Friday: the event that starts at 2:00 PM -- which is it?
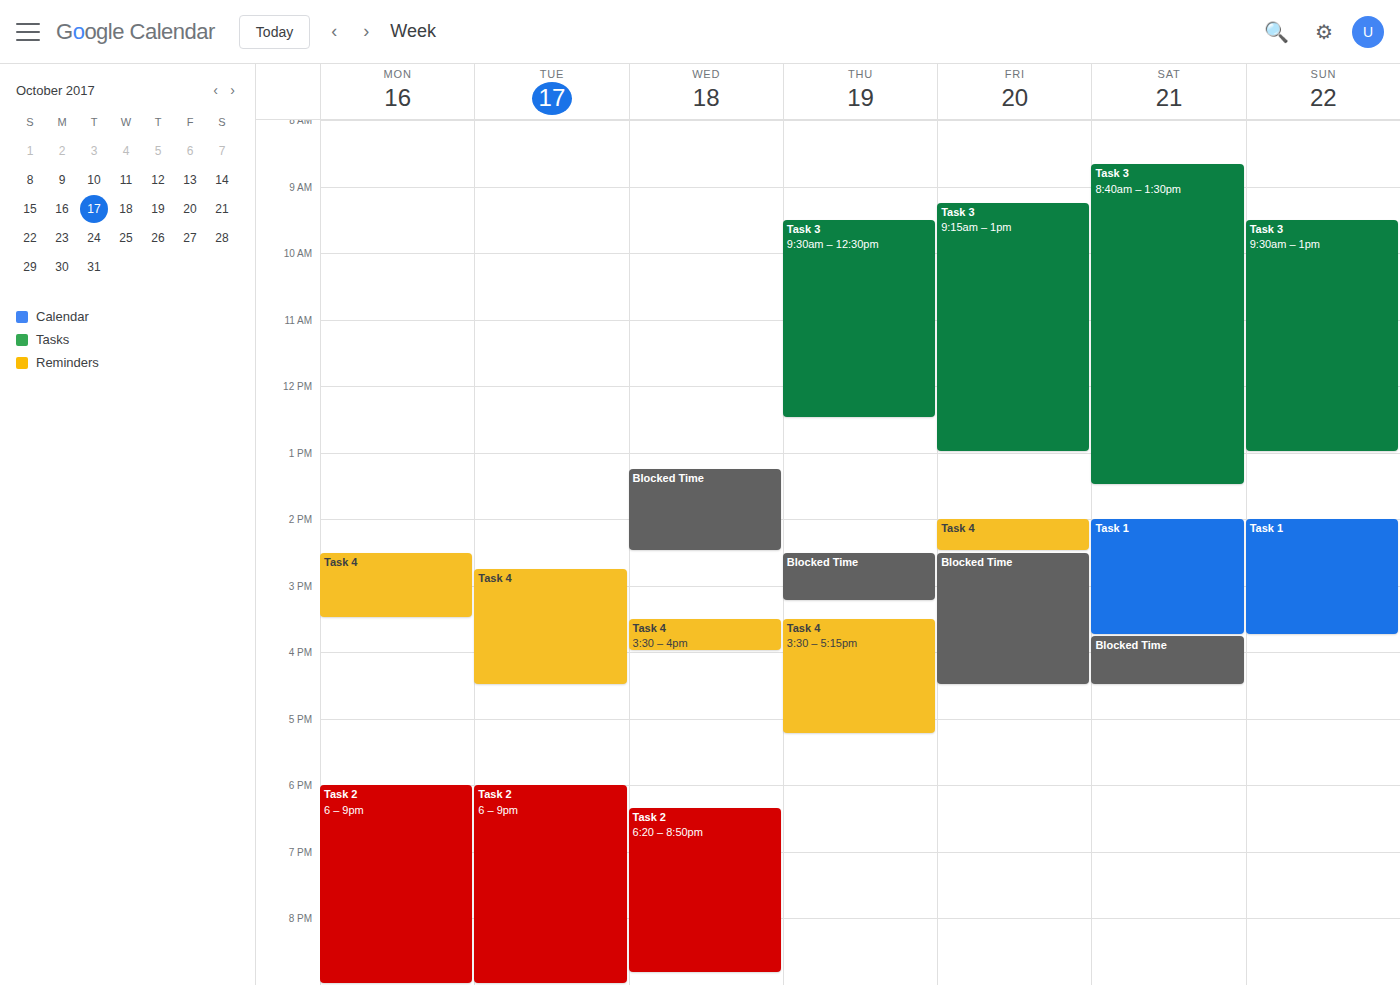
"Task 4"